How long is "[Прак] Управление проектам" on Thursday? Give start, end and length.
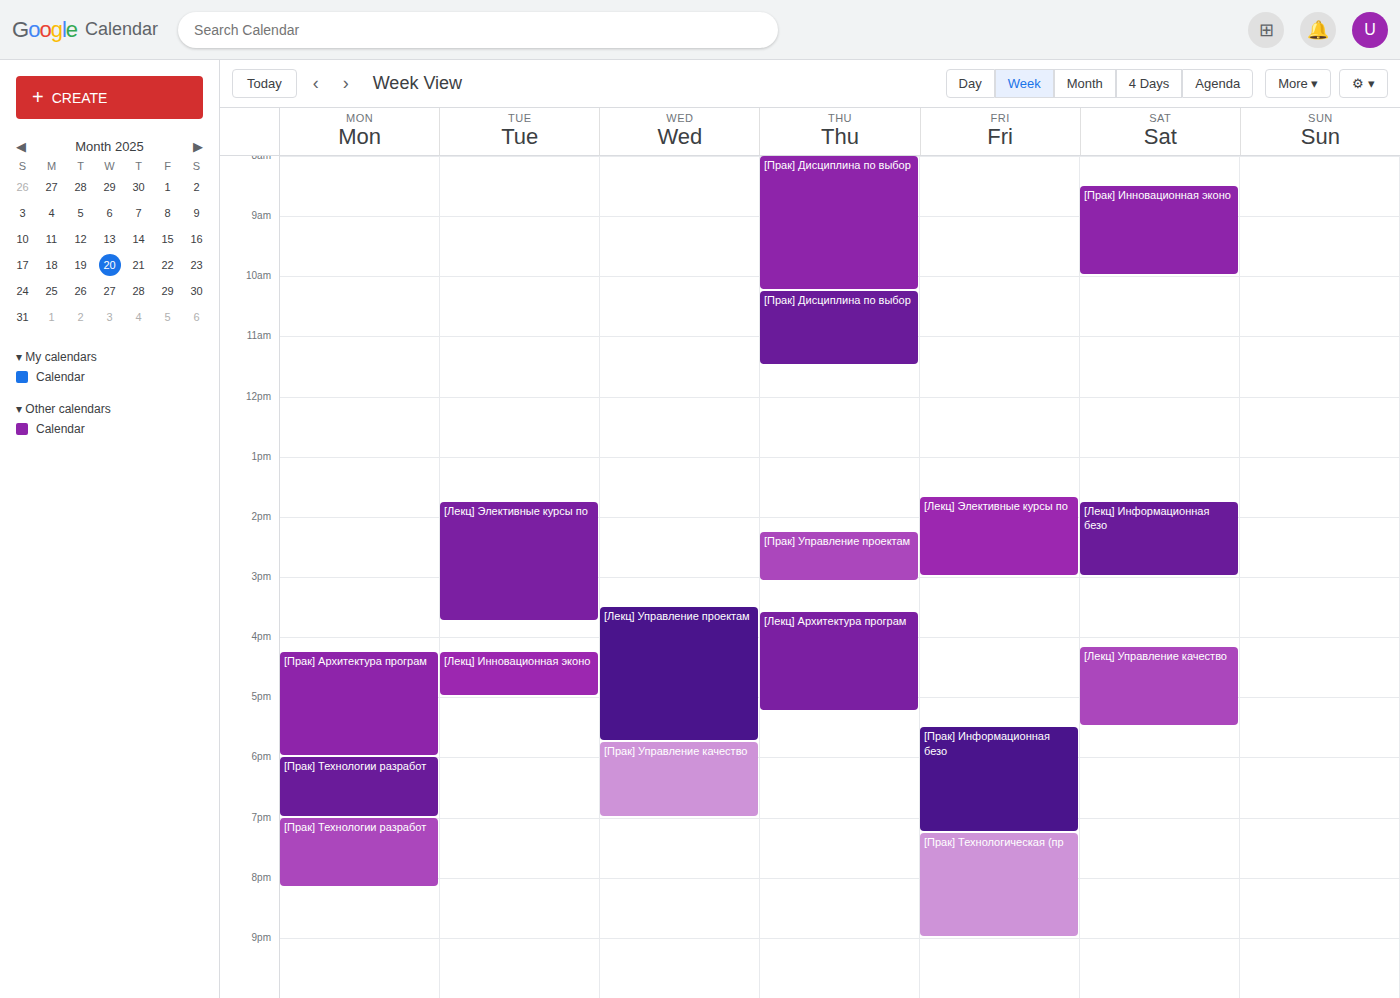
2:15 PM to 3:05 PM, 50 minutes